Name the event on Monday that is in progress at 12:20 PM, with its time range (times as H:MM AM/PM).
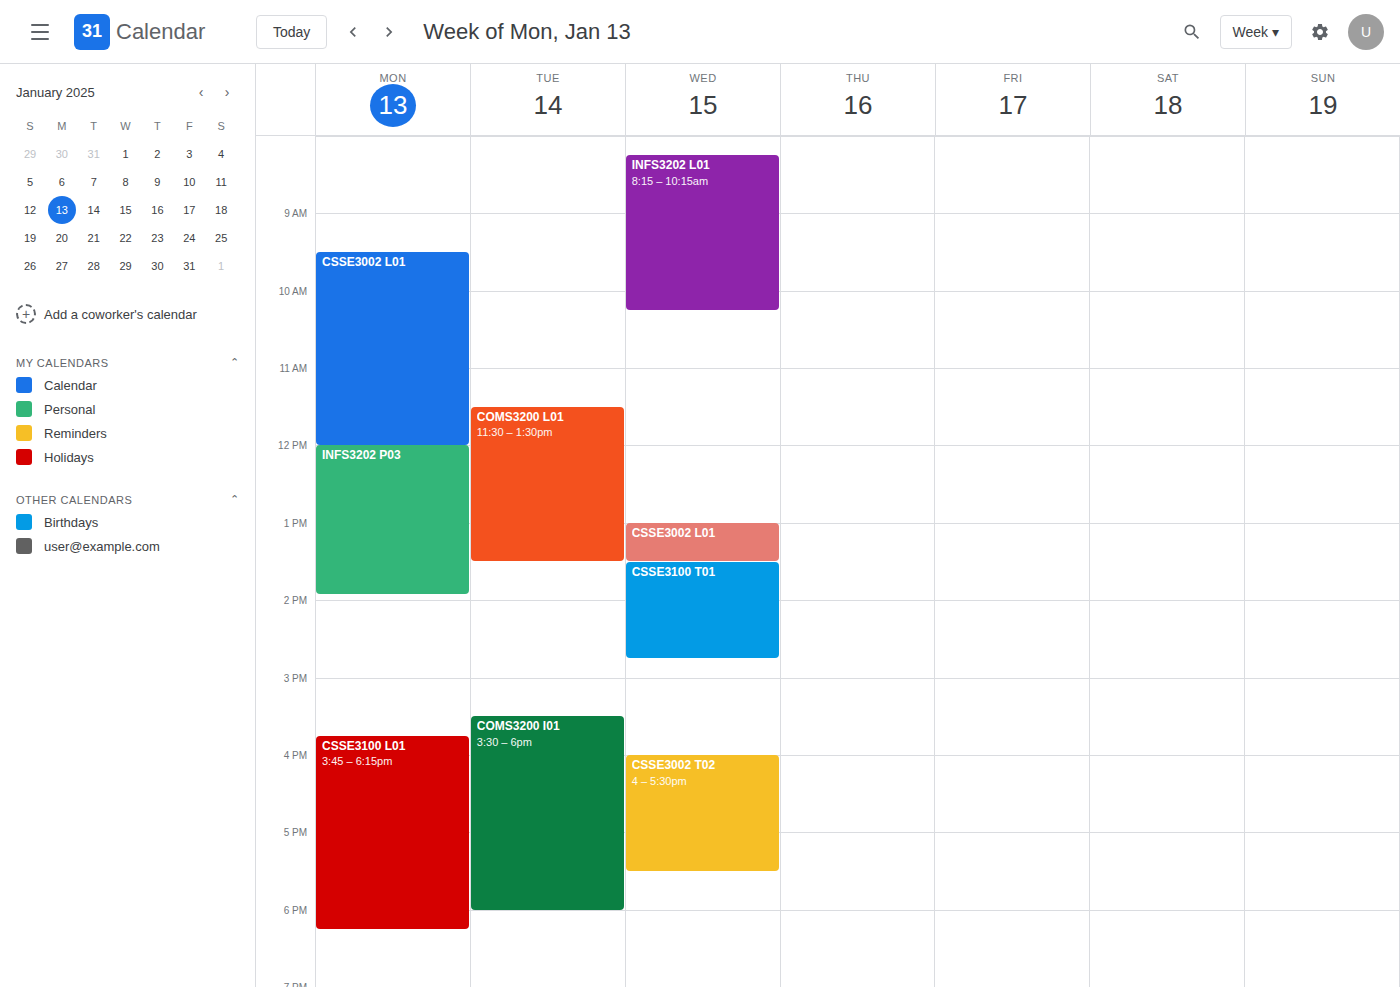
"INFS3202 P03", 12:00 PM to 1:55 PM